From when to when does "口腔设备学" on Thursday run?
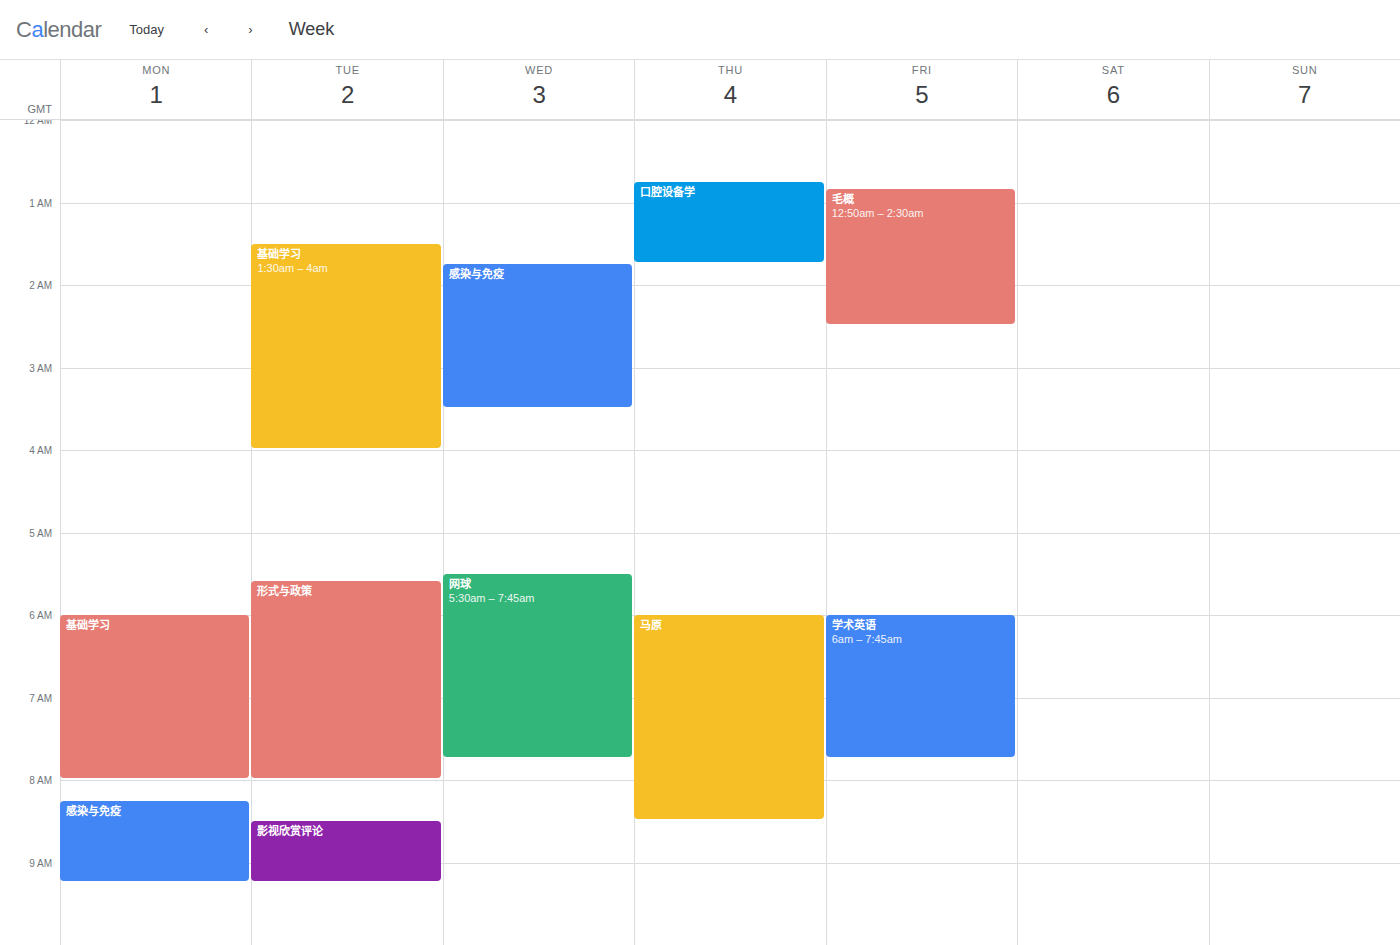
12:45 AM to 1:45 AM